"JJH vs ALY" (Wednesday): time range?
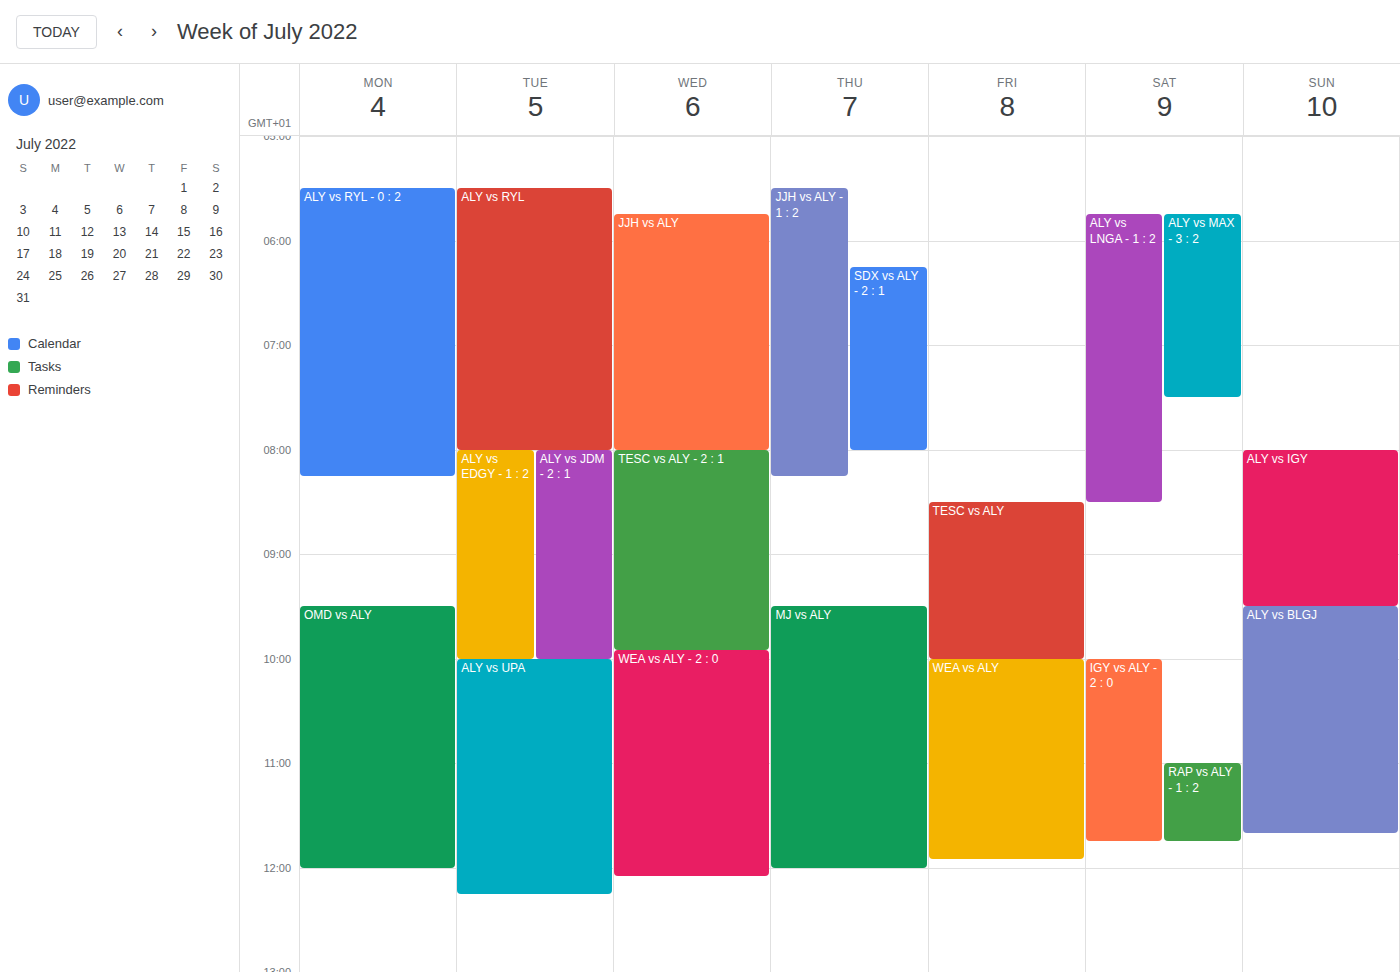
5:45 AM to 8:00 AM